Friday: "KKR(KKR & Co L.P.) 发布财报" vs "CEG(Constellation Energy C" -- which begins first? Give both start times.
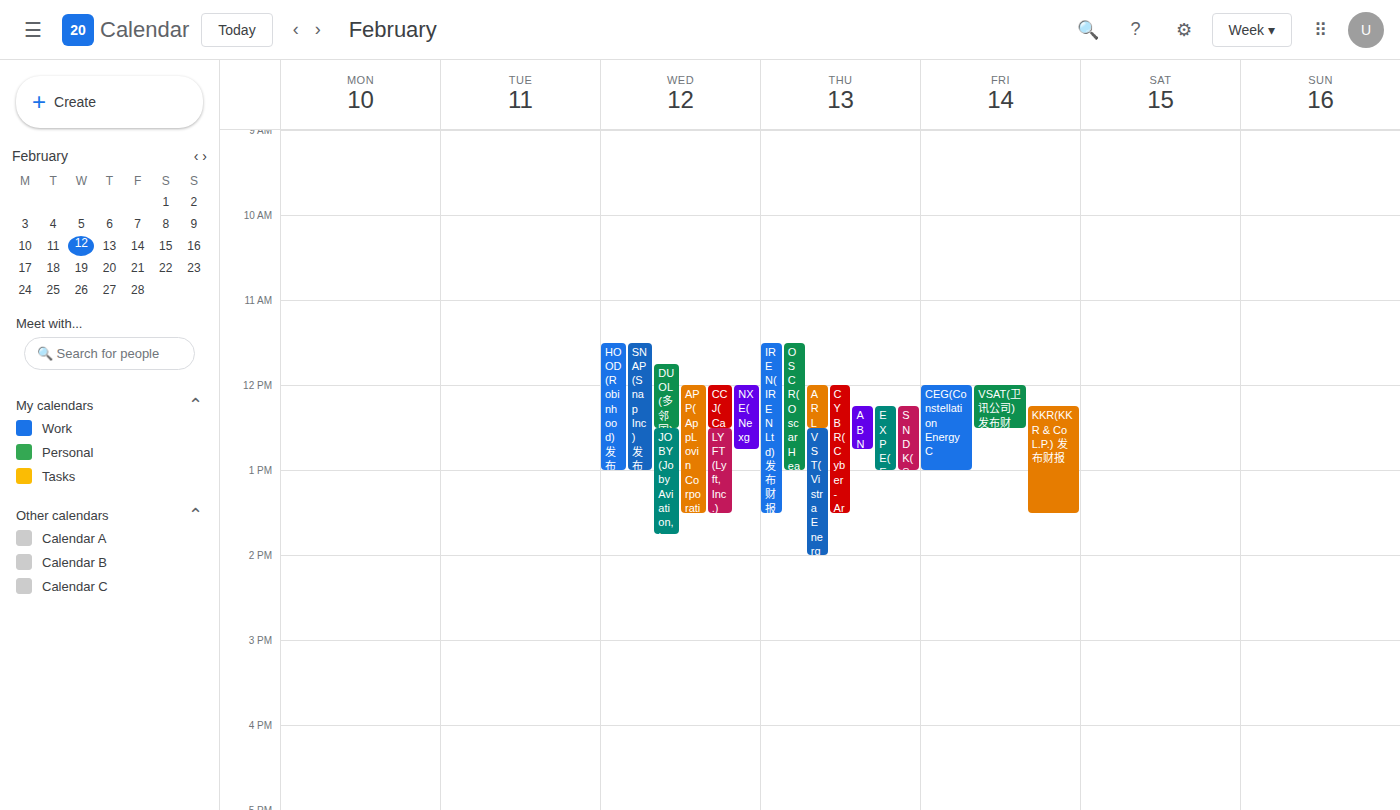
"CEG(Constellation Energy C" 12:00 PM; "KKR(KKR & Co L.P.) 发布财报" 12:15 PM.